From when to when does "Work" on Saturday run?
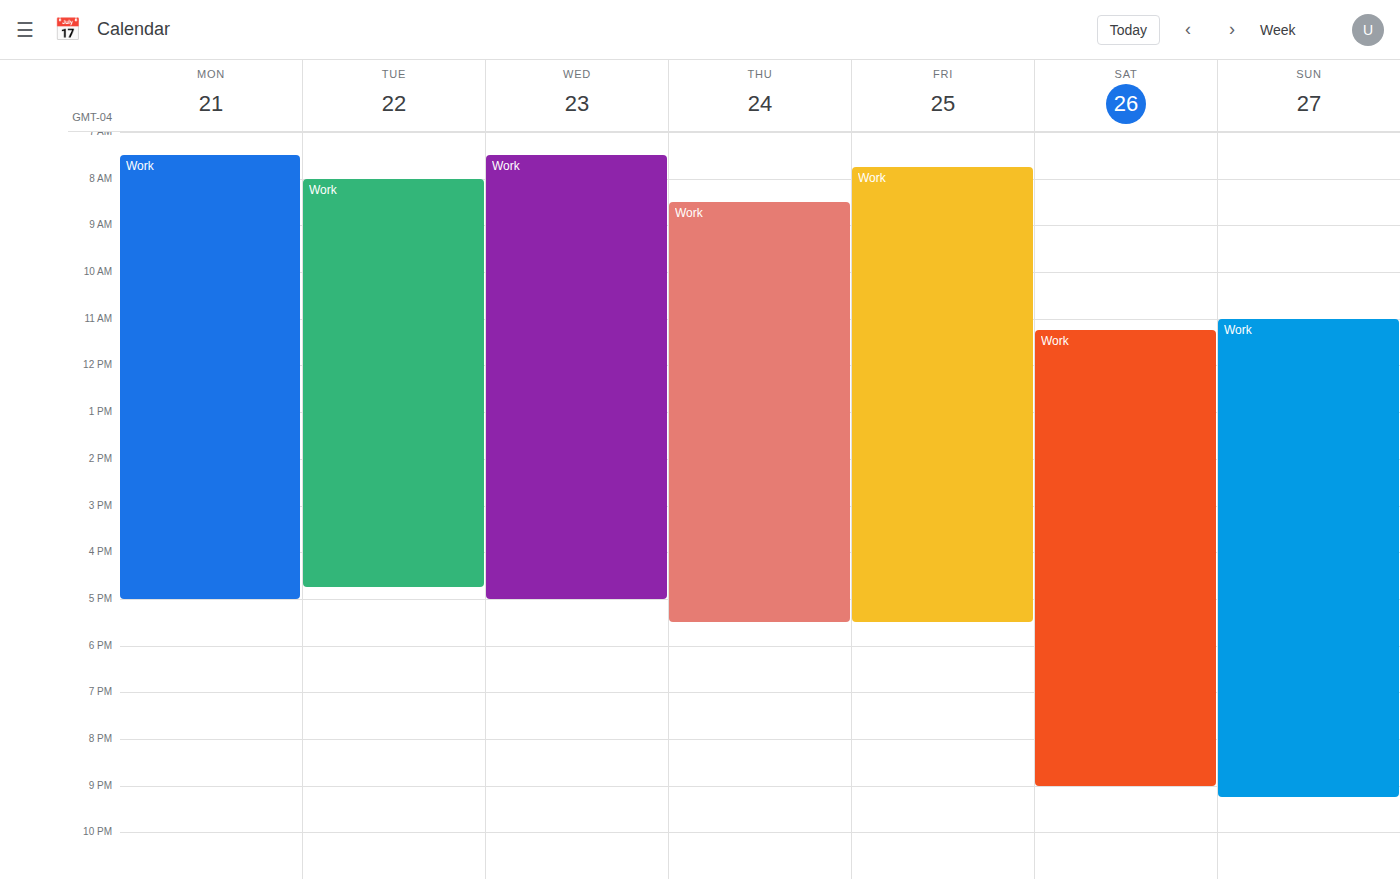
11:15 AM to 9:00 PM